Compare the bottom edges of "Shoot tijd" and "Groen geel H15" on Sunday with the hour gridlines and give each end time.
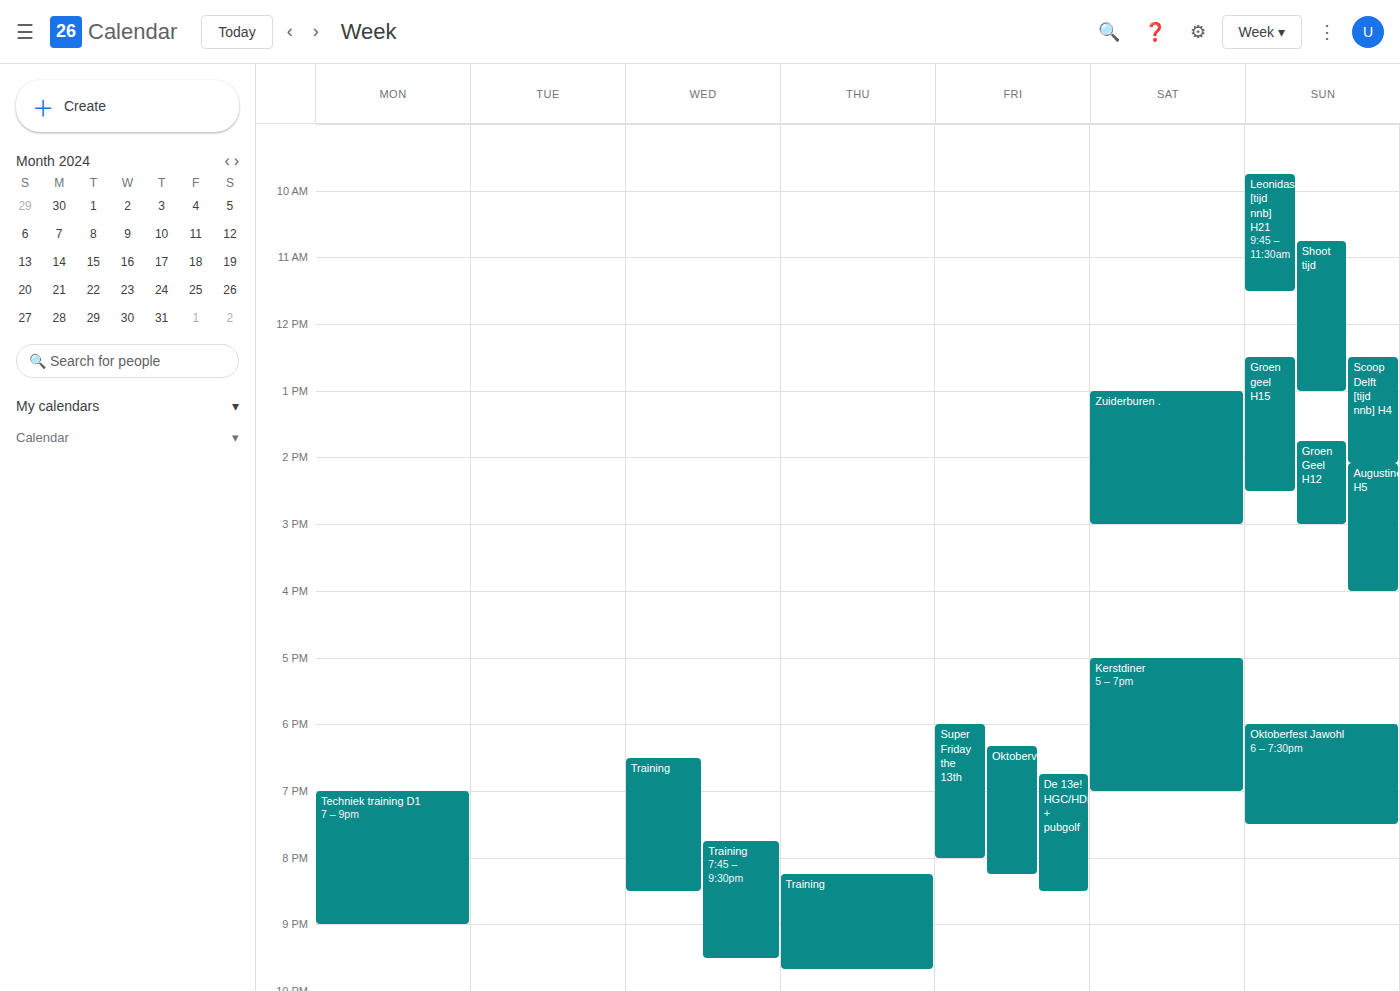
"Shoot tijd": 1:00 PM, exactly on the 1 PM line. "Groen geel H15": 2:30 PM, halfway between the 2 PM and 3 PM lines.